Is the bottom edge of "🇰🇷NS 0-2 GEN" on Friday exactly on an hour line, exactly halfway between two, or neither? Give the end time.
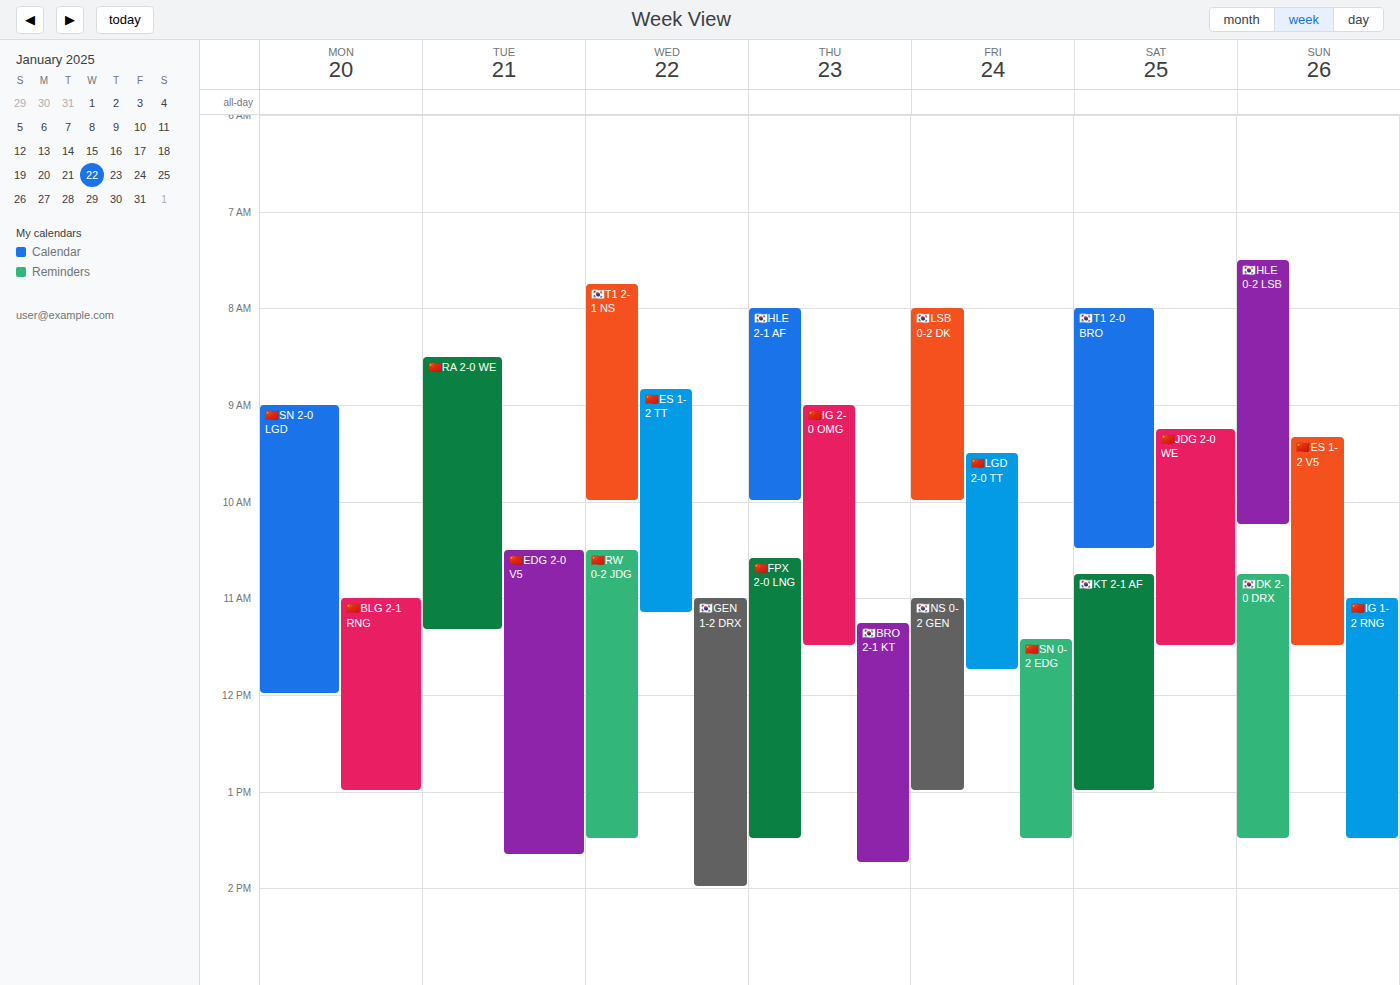
1:00 PM -- exactly on the 1 PM line.